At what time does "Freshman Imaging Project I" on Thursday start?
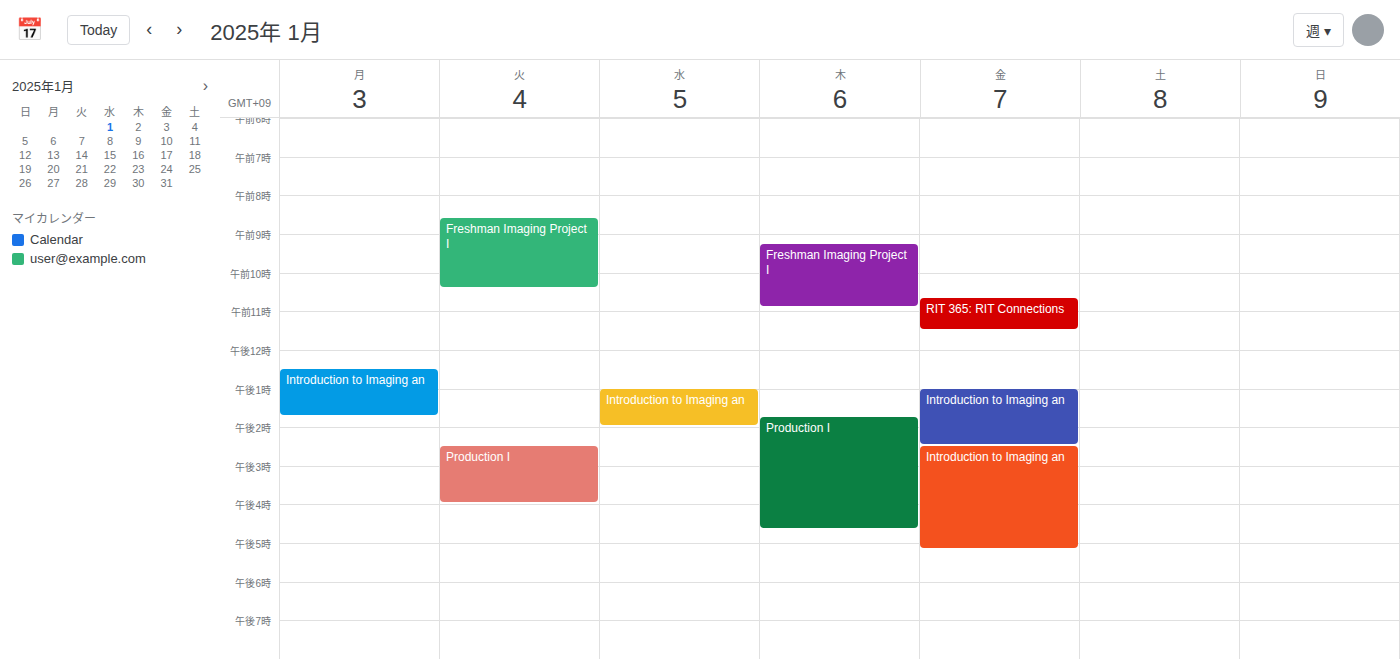
9:15 AM